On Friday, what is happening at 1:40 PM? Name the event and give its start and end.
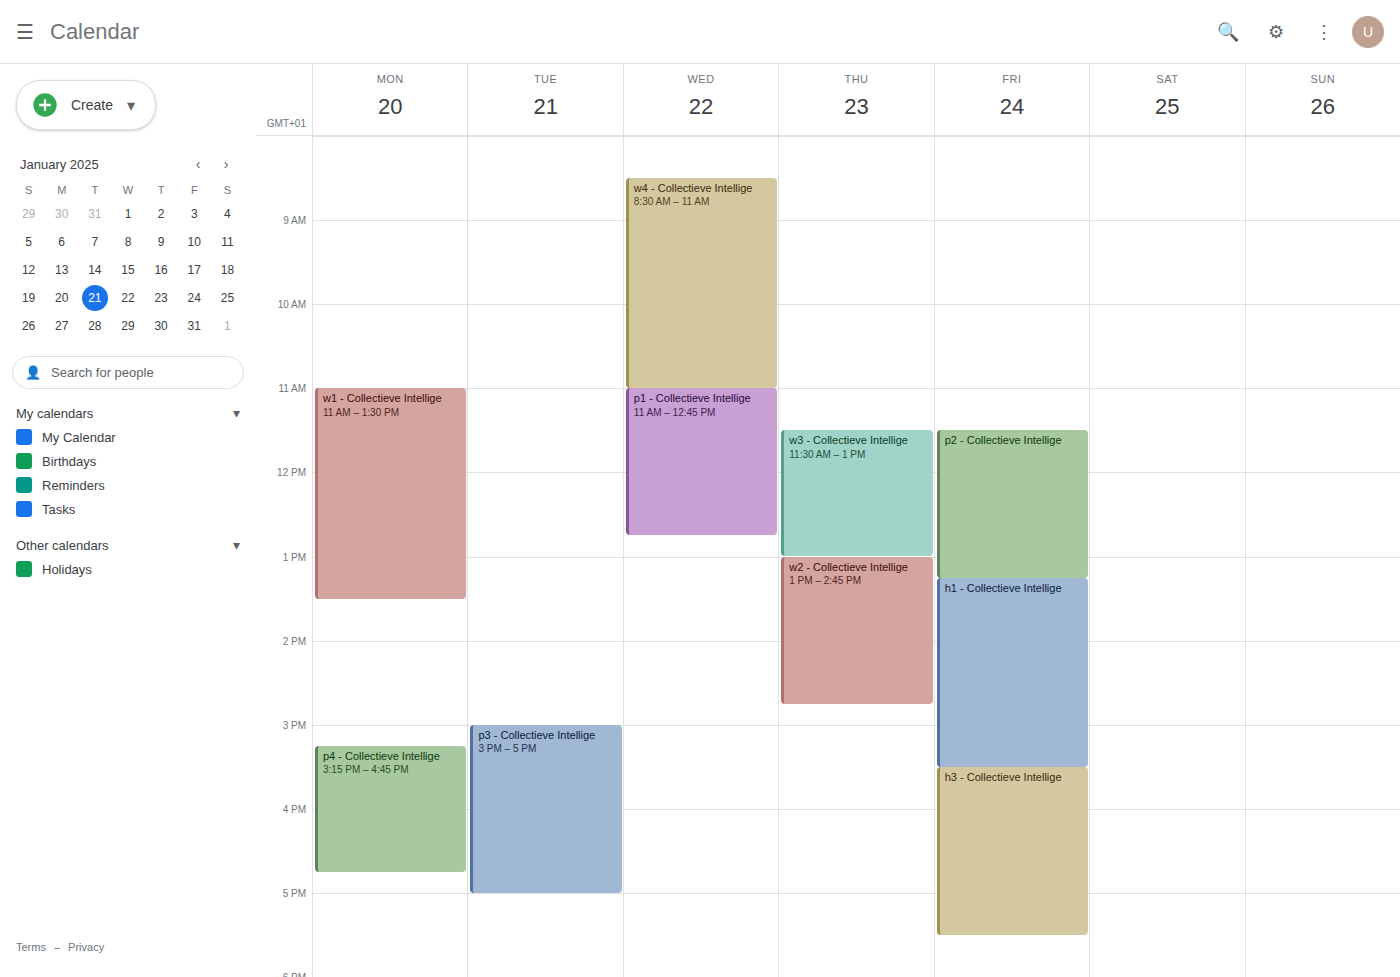
"h1 - Collectieve Intellige", 1:15 PM to 3:30 PM